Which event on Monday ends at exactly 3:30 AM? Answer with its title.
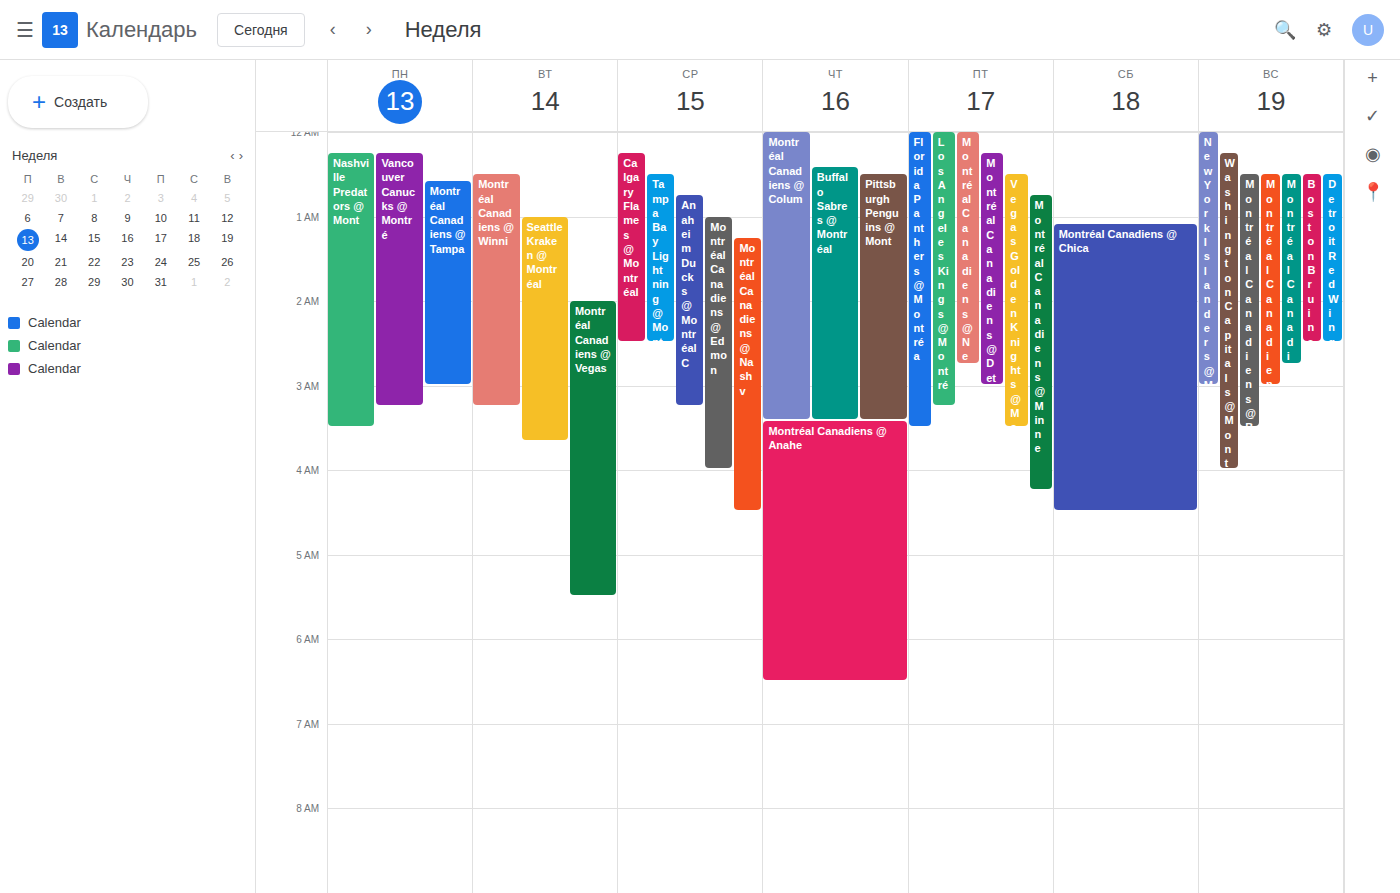
"Nashville Predators @ Mont"